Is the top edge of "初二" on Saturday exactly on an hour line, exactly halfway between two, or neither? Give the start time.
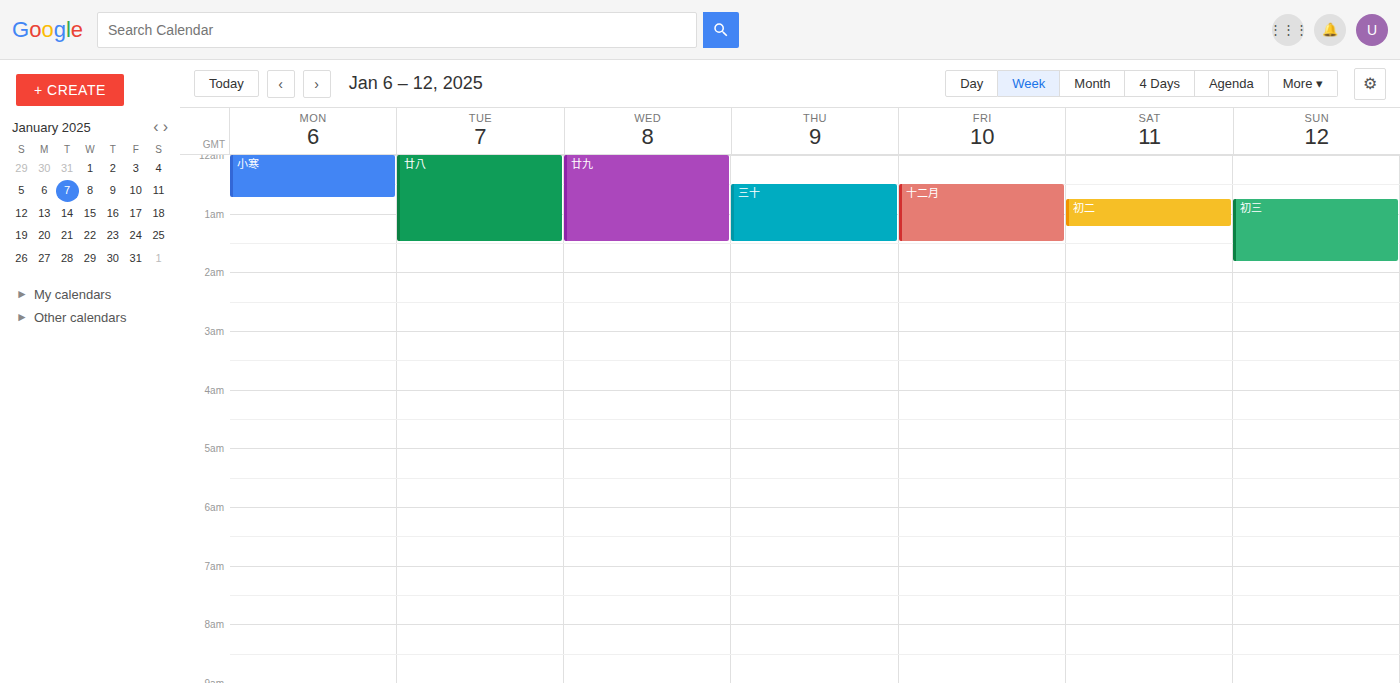
00:45 -- neither: three quarters of the way from the 00:00 line to the 01:00 line.